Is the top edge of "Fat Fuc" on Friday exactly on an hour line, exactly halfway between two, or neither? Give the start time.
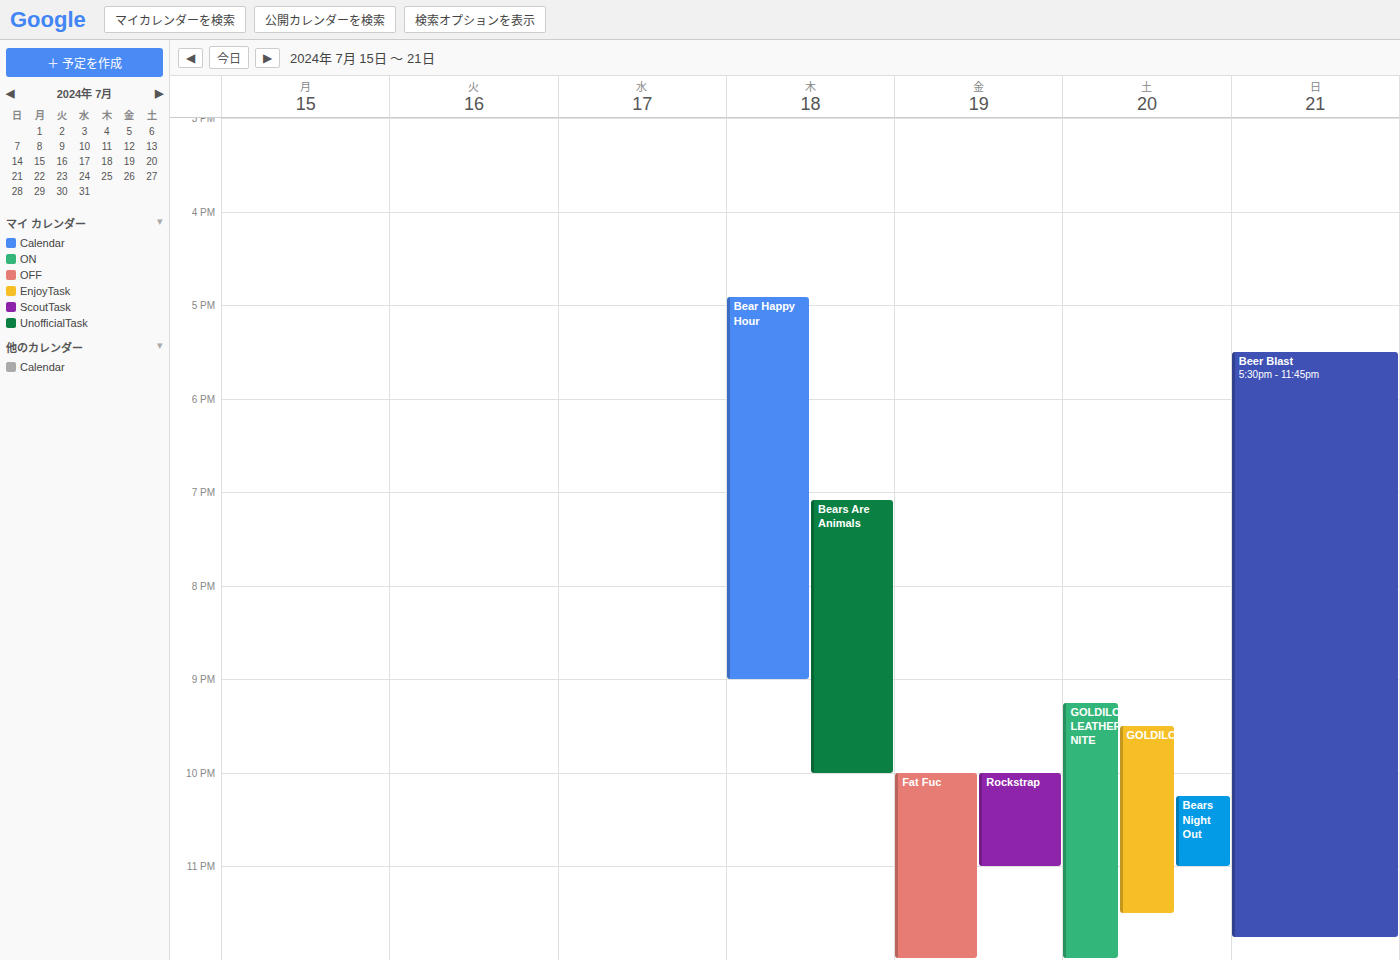
10:00 PM -- exactly on the 10 PM line.